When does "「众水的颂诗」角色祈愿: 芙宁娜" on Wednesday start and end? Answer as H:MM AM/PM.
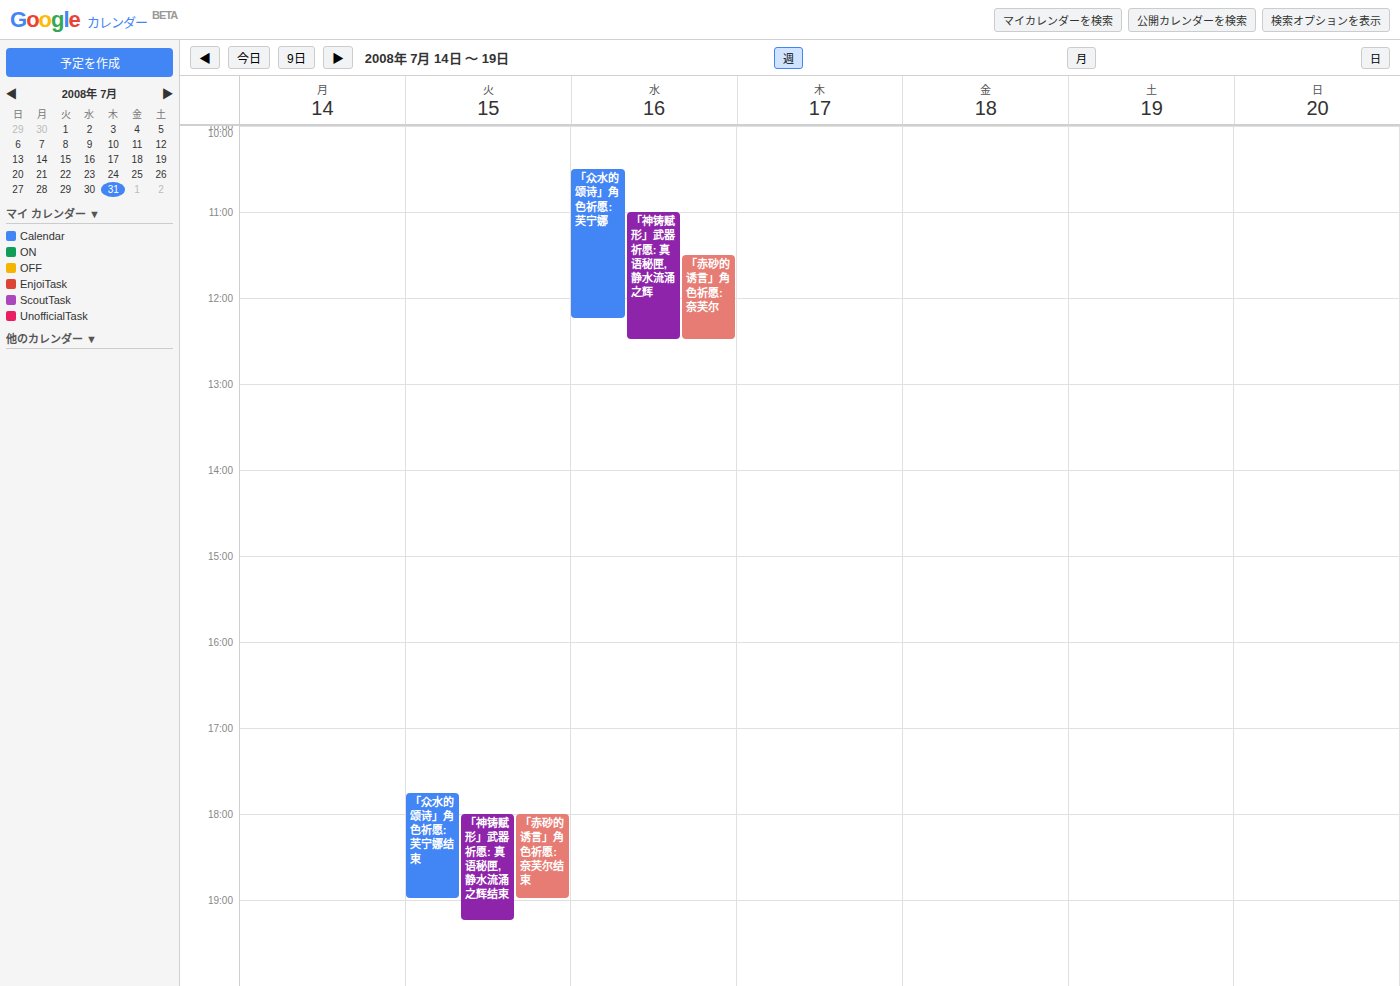
10:30 AM to 12:15 PM